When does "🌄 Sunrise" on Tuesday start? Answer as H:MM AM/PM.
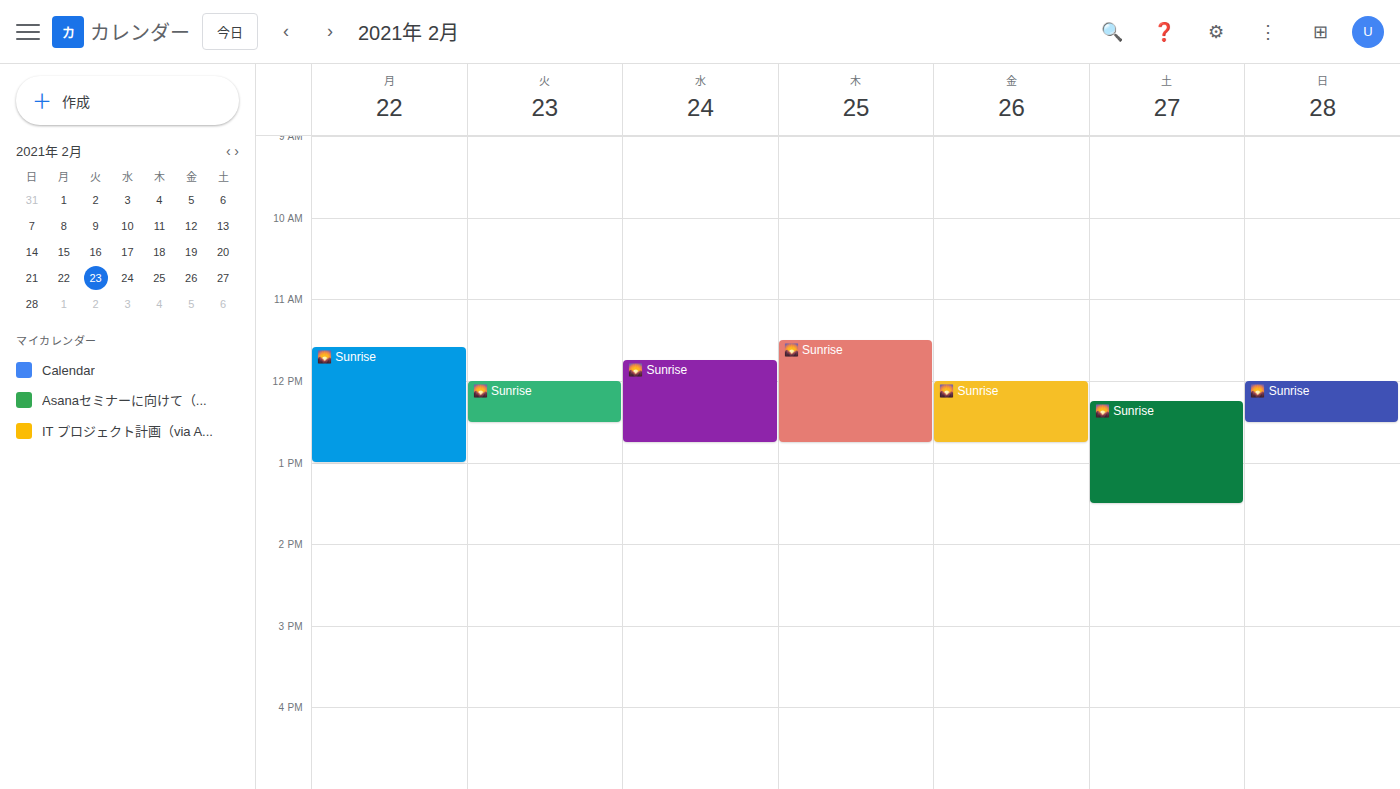
12:00 PM